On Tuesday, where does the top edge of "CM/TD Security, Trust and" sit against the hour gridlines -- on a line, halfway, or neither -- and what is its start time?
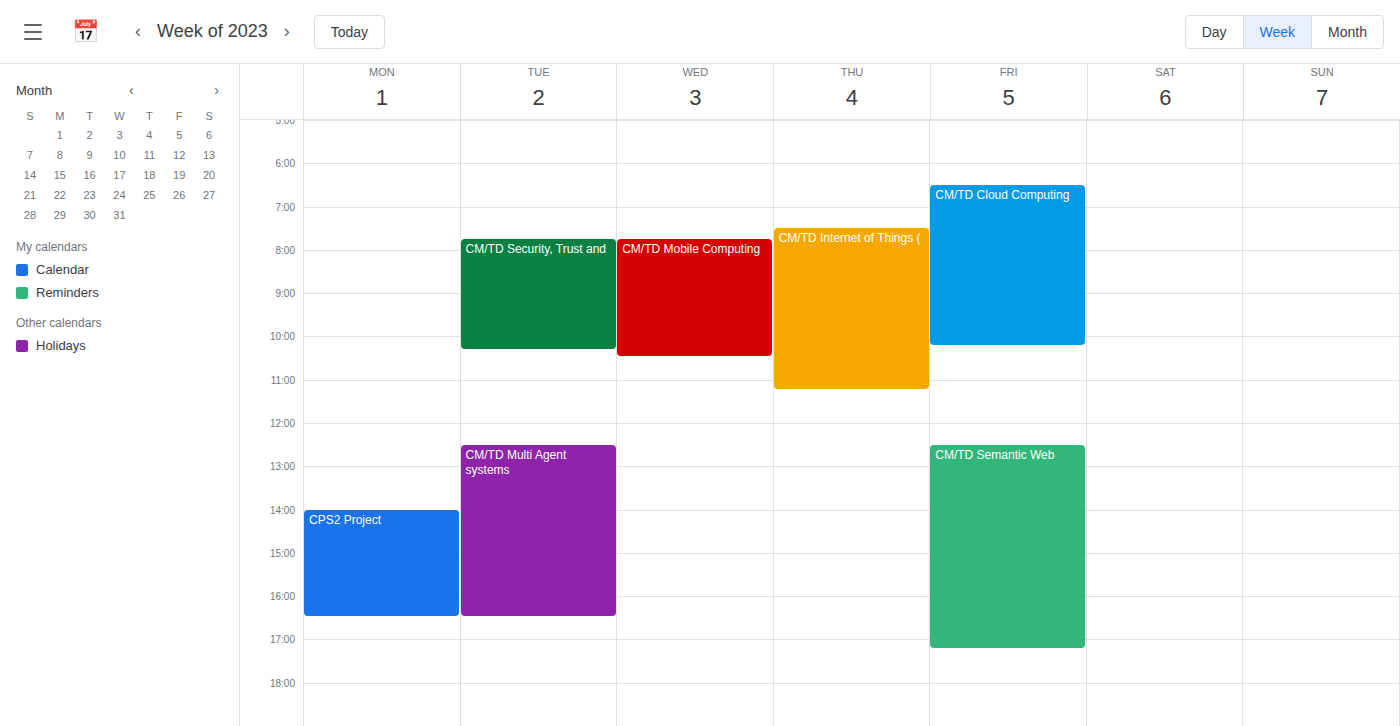
7:45 AM -- neither: three quarters of the way from the 7 AM line to the 8 AM line.